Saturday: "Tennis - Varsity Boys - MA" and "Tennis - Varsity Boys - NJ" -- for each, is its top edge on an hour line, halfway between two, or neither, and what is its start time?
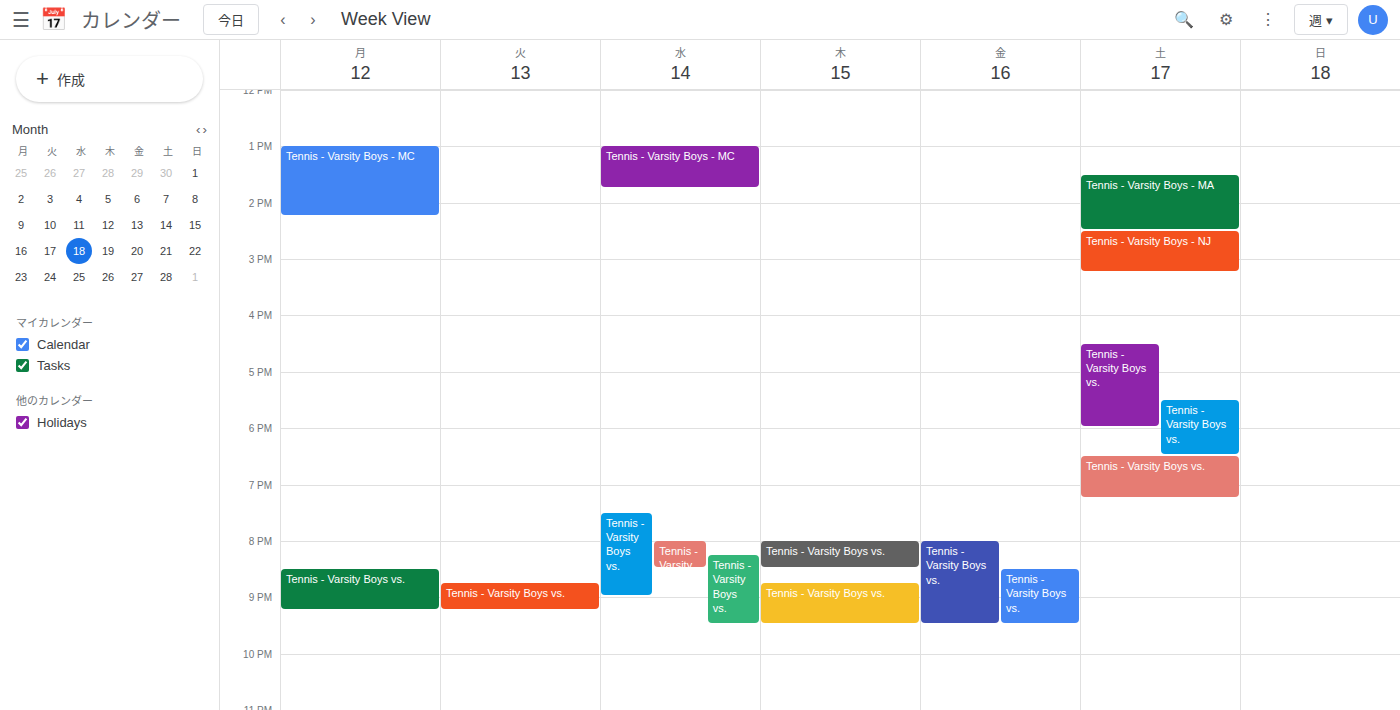
"Tennis - Varsity Boys - MA": 1:30 PM, halfway between the 1 PM and 2 PM lines. "Tennis - Varsity Boys - NJ": 2:30 PM, halfway between the 2 PM and 3 PM lines.